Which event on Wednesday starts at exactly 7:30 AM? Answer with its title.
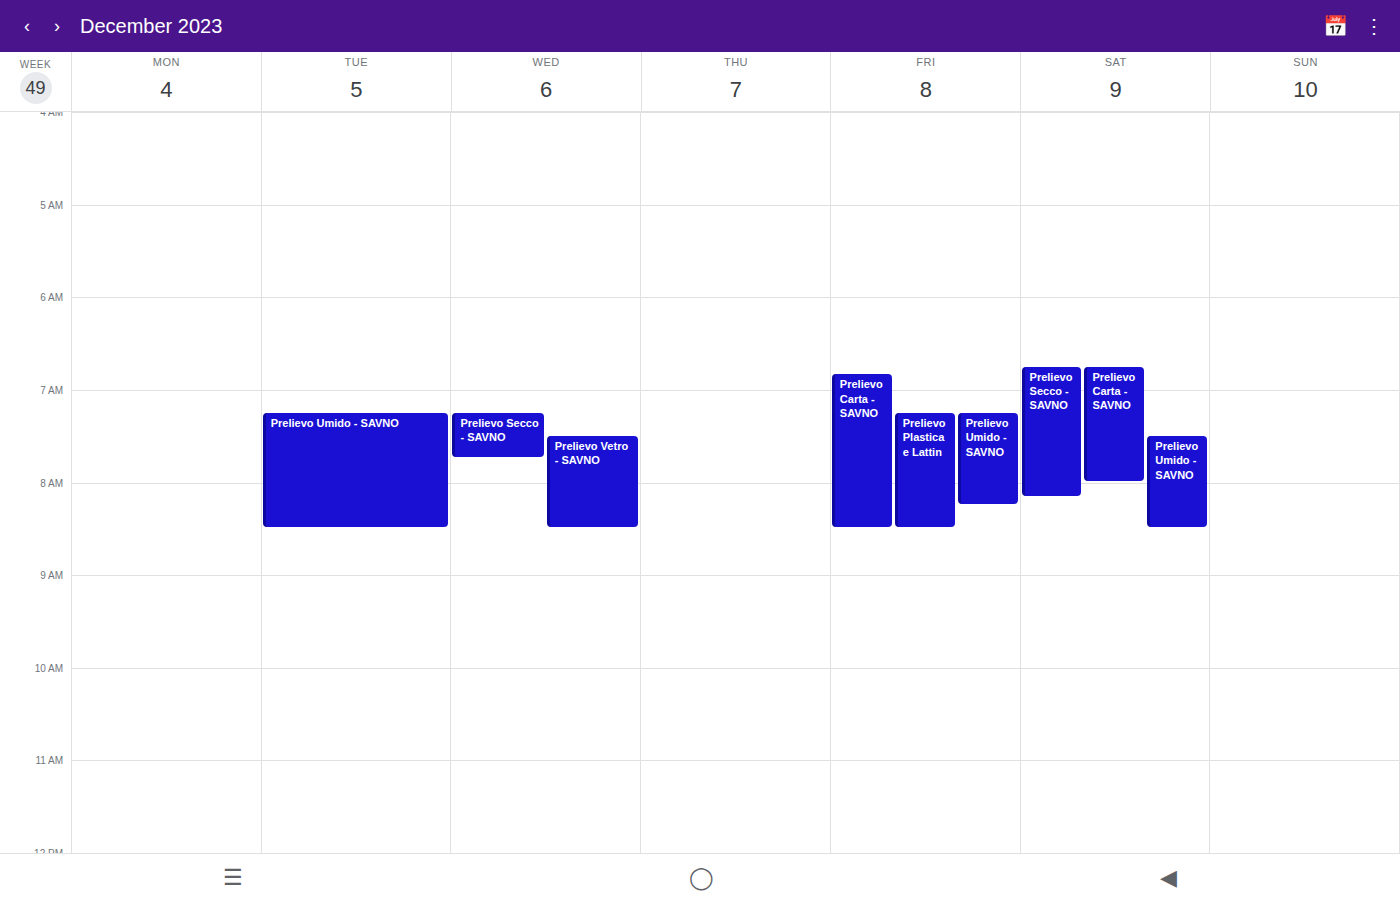
"Prelievo Vetro - SAVNO"